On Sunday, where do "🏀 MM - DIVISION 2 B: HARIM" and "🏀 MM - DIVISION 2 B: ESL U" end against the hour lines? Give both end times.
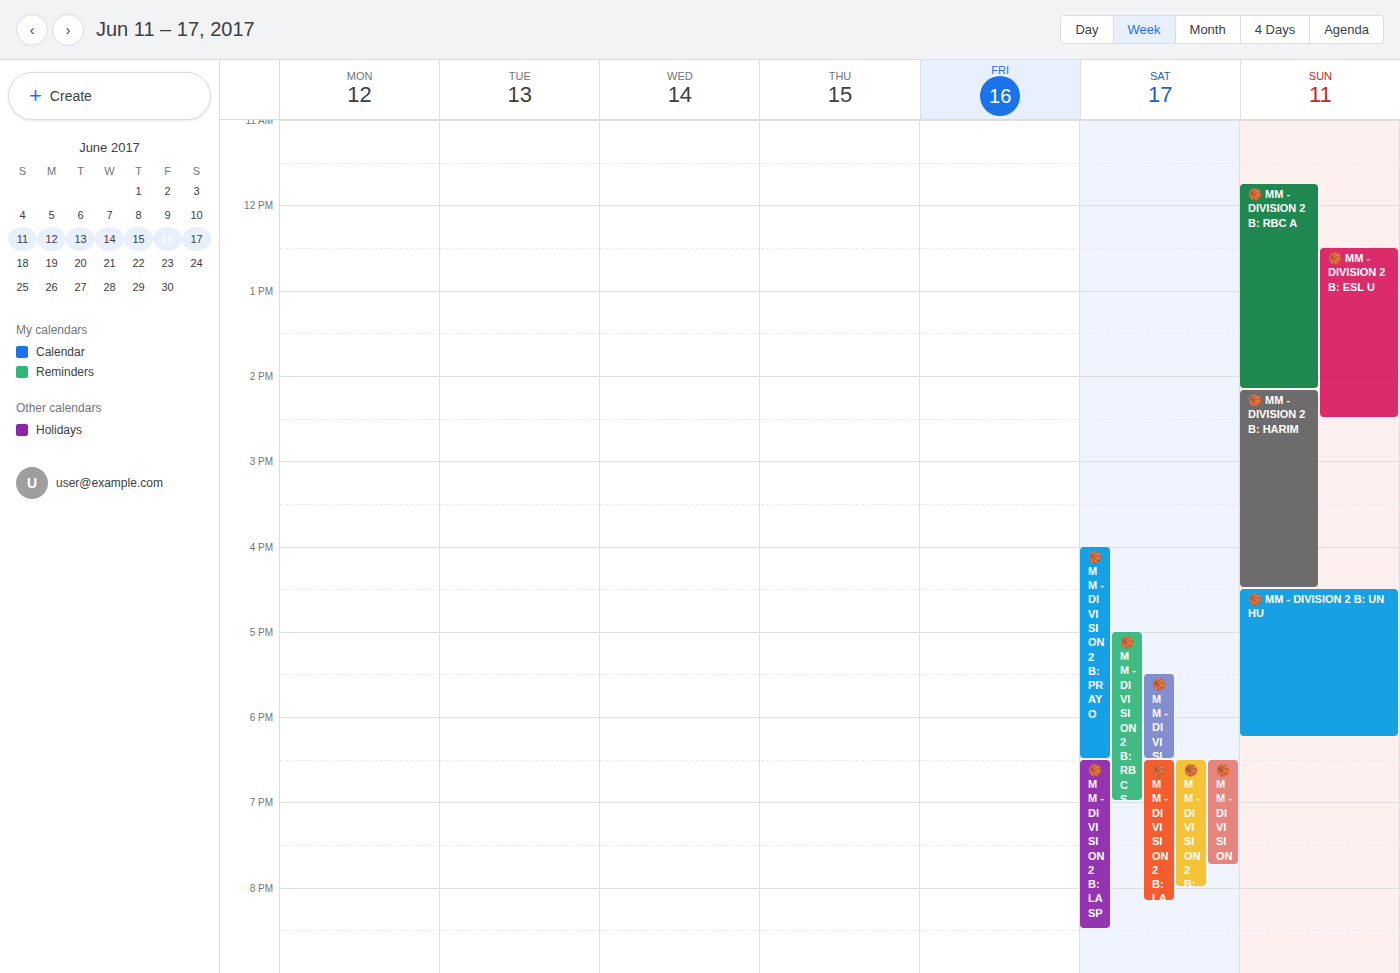
"🏀 MM - DIVISION 2 B: HARIM": 4:30 PM, halfway between the 4 PM and 5 PM lines. "🏀 MM - DIVISION 2 B: ESL U": 2:30 PM, halfway between the 2 PM and 3 PM lines.